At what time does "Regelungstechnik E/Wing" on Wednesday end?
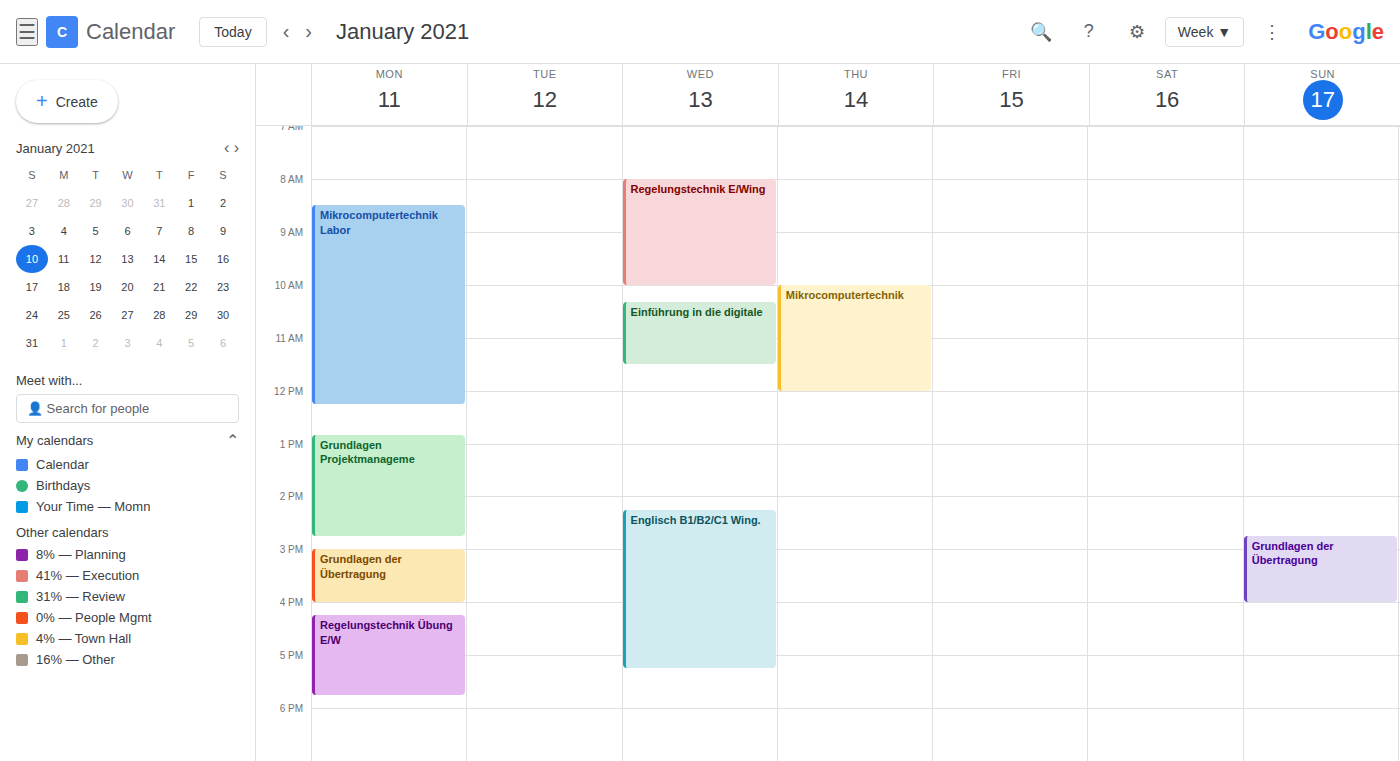
10:00 AM